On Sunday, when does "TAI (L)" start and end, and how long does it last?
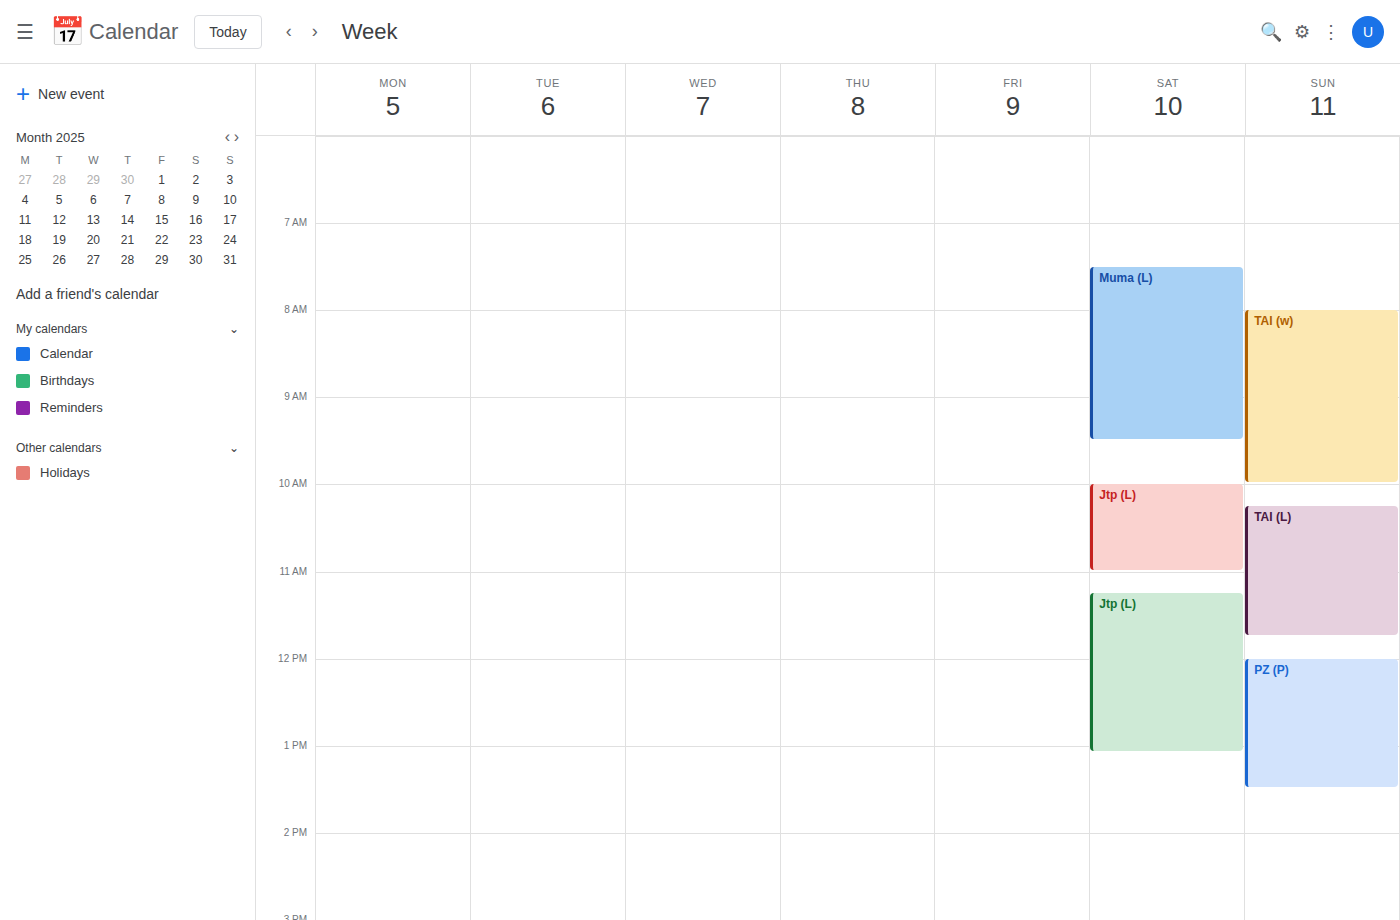
10:15 AM to 11:45 AM, 1 hour 30 minutes